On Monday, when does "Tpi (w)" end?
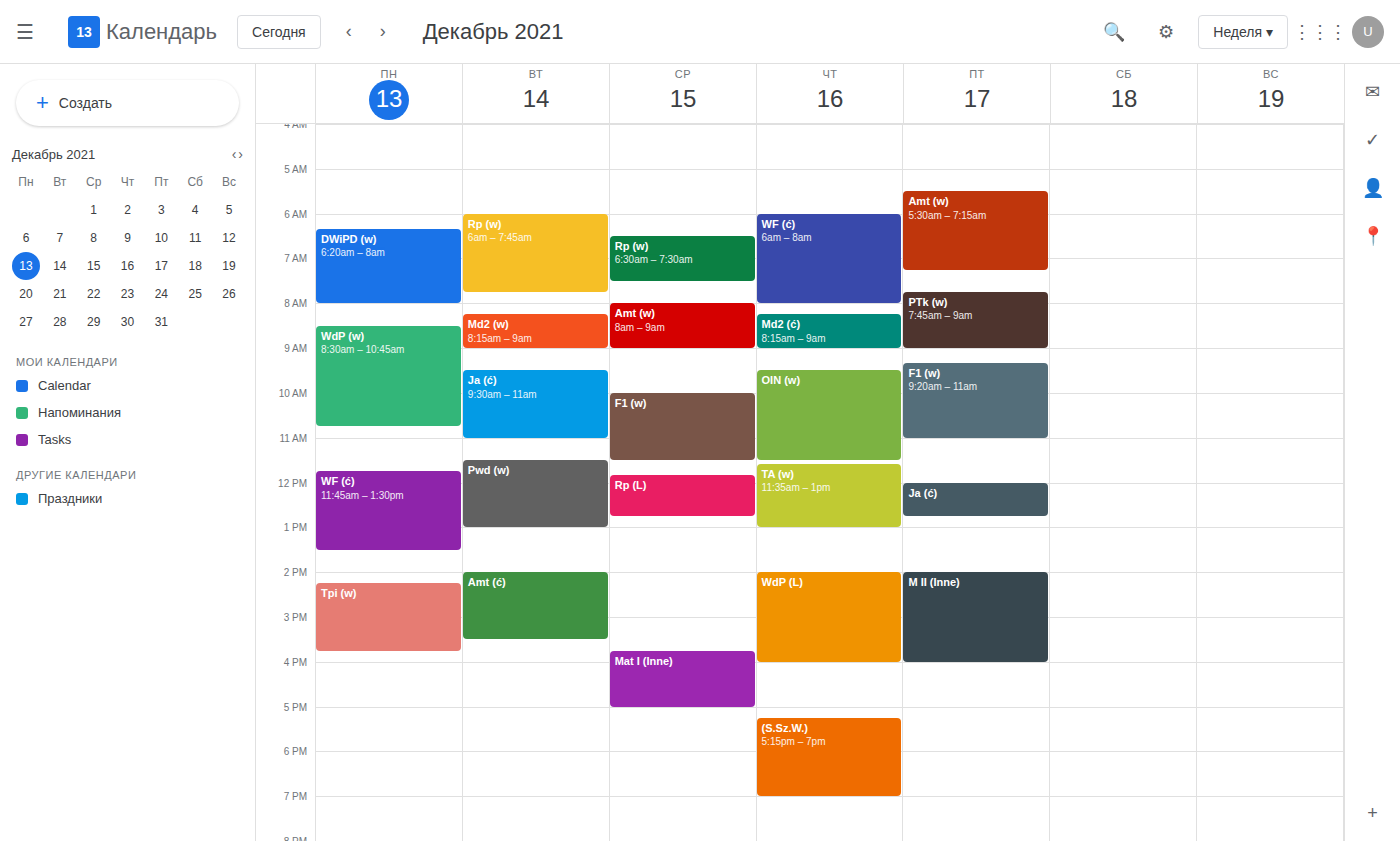
15:45